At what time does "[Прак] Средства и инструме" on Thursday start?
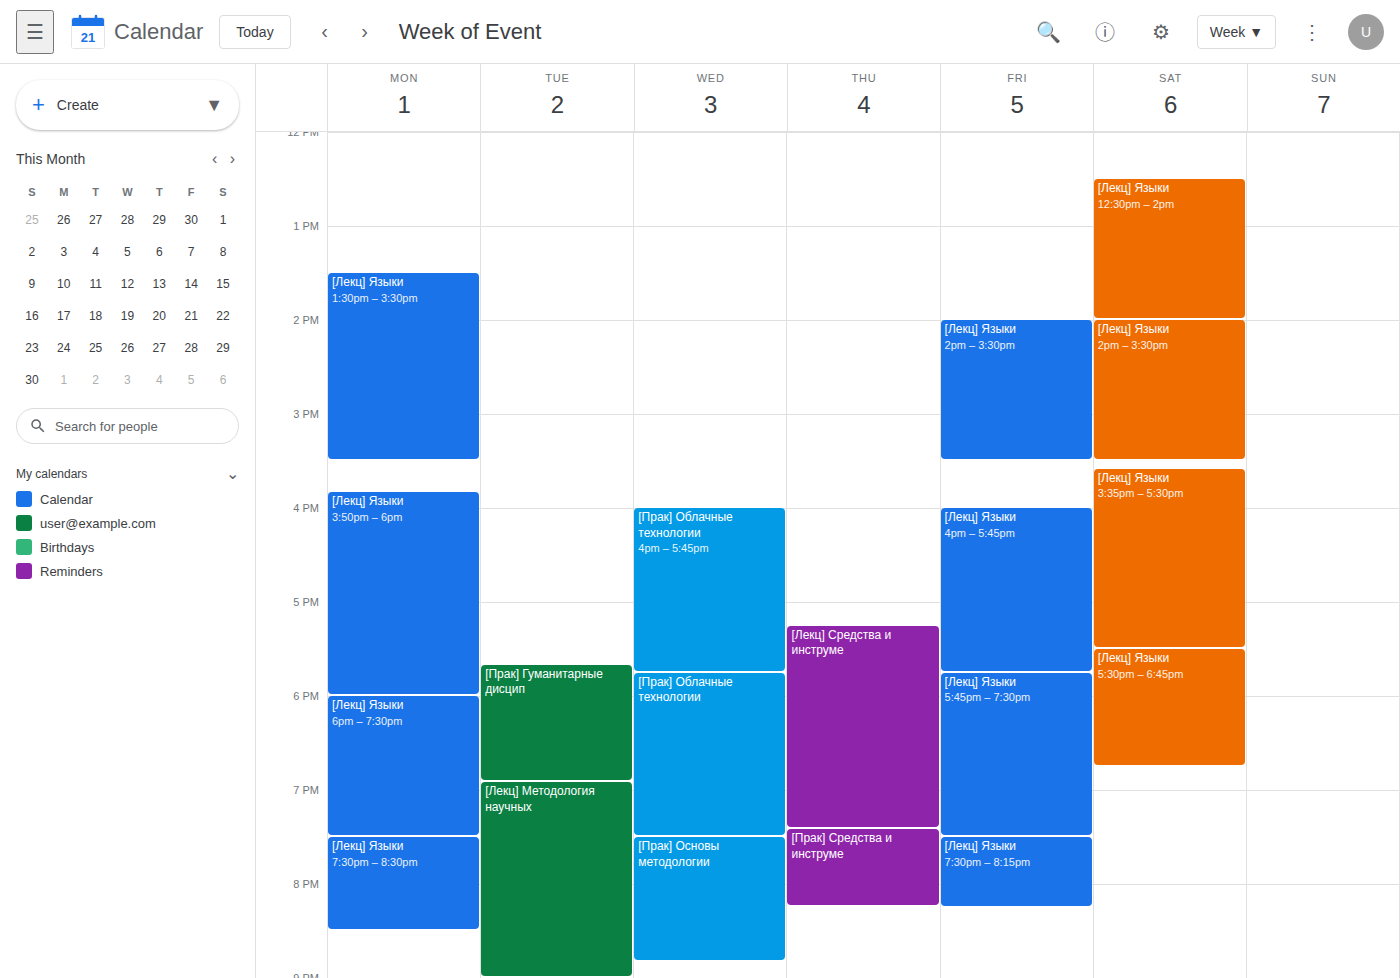
7:25 PM